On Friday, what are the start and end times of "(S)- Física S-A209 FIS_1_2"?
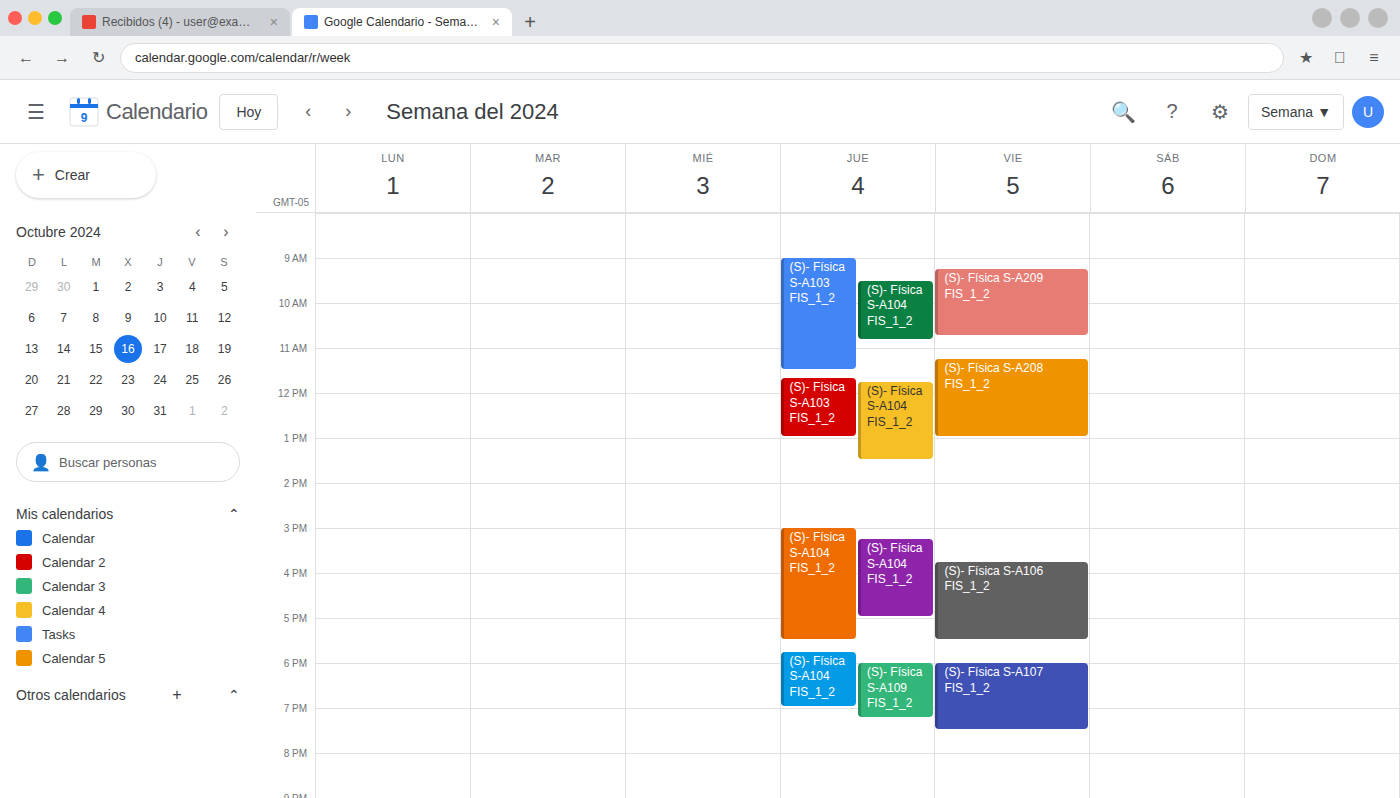
9:15 AM to 10:45 AM